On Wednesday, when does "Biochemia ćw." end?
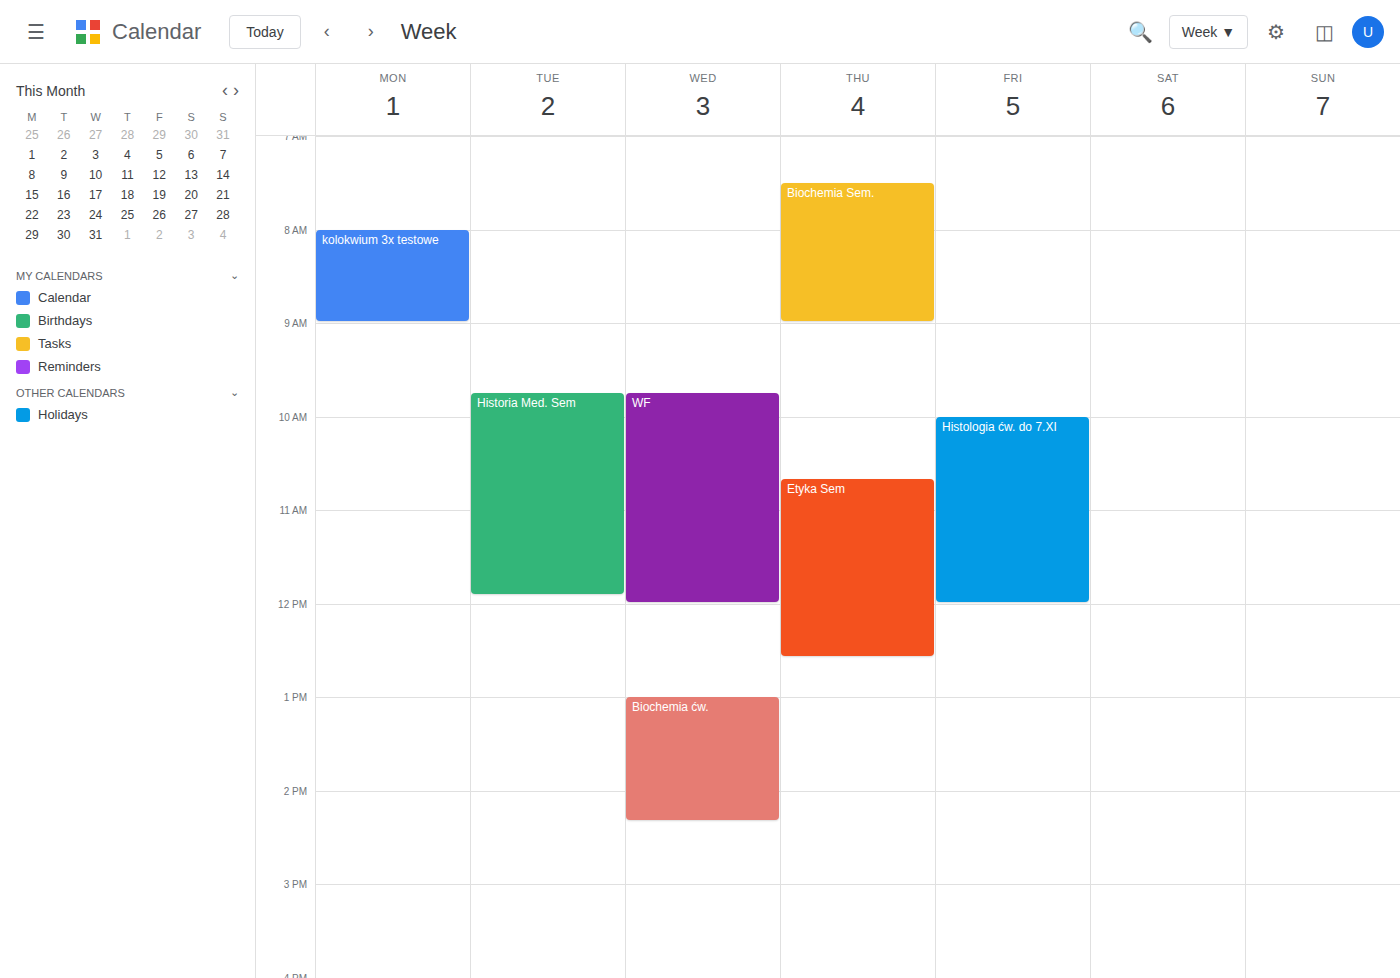
2:20 PM